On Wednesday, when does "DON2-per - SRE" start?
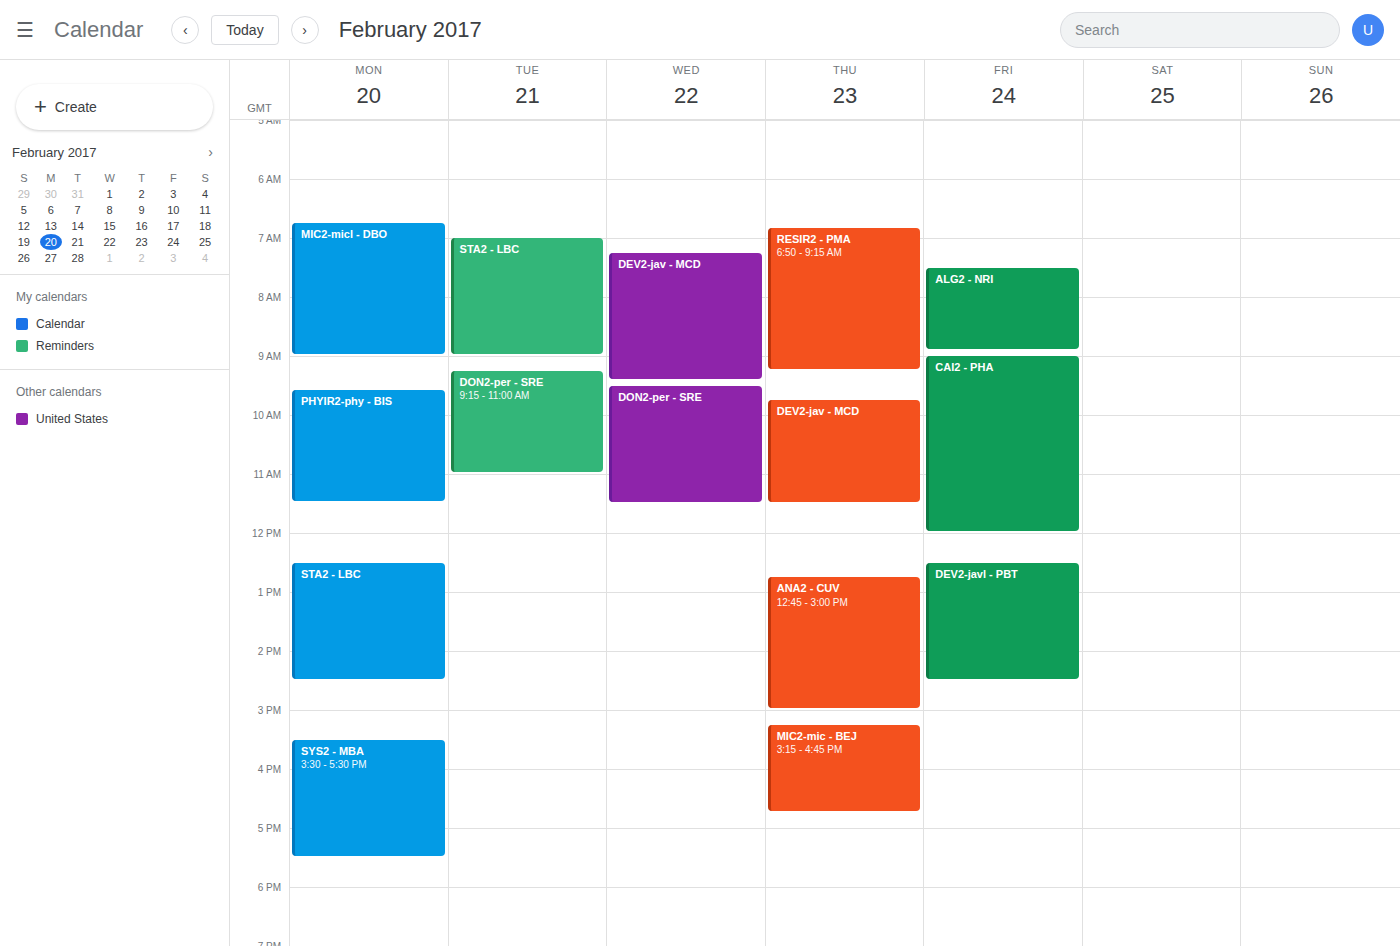
9:30 AM